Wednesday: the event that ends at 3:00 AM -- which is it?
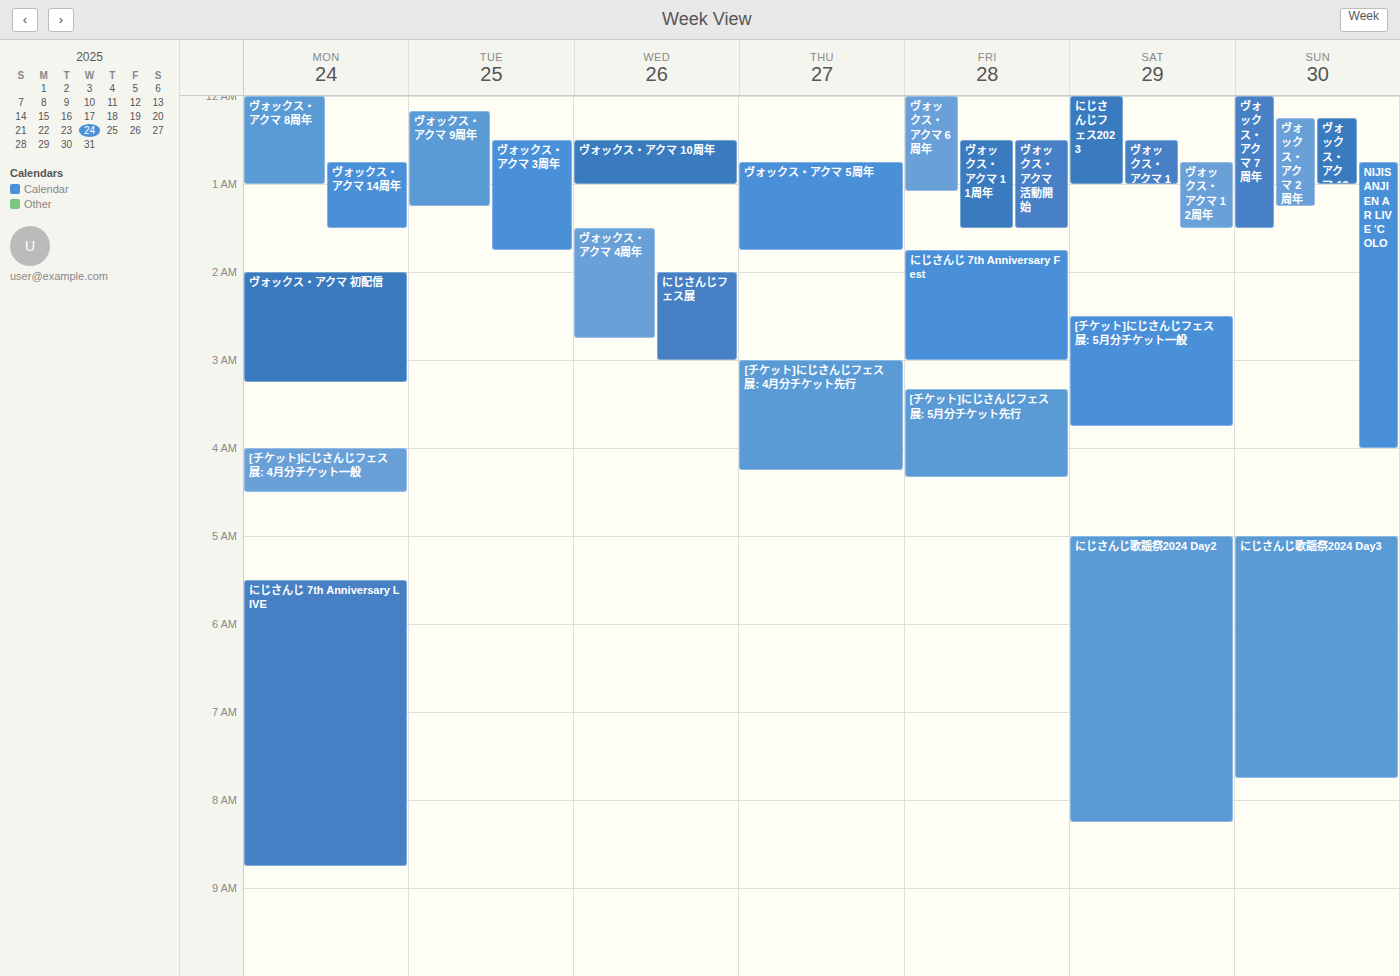
"にじさんじフェス展"